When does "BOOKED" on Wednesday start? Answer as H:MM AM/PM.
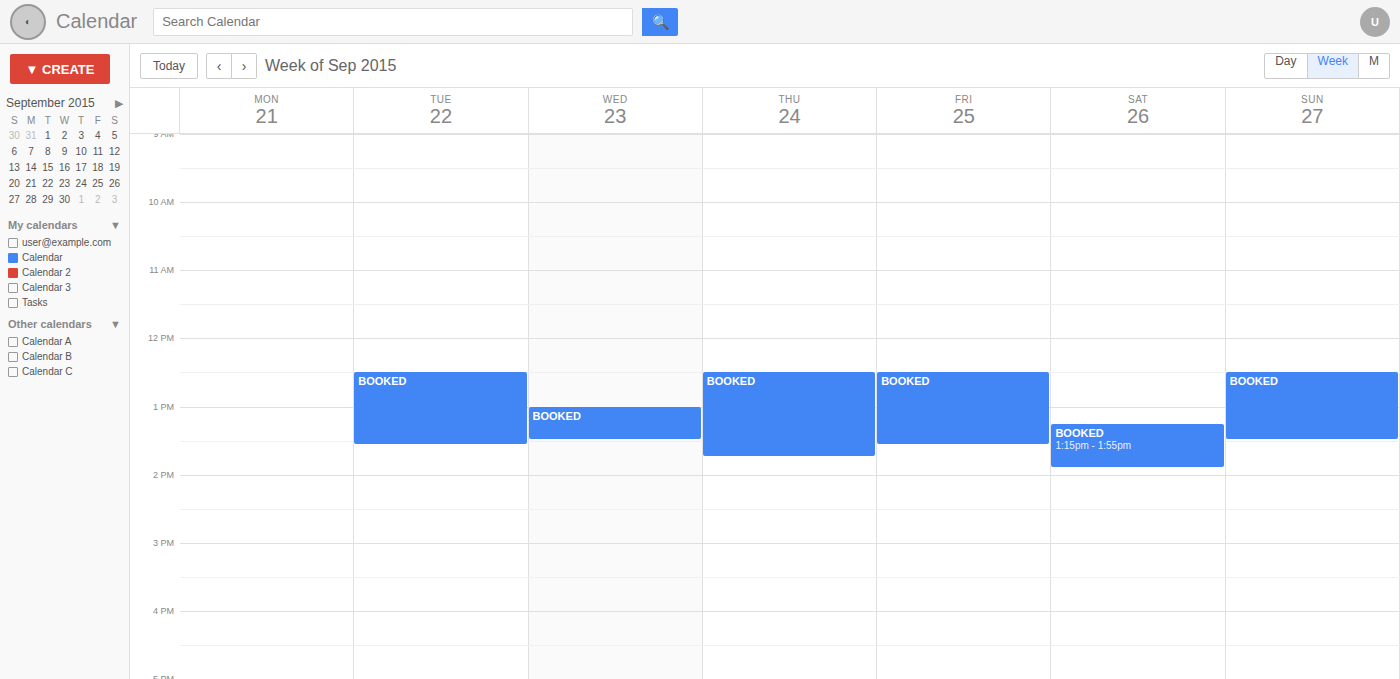
1:00 PM